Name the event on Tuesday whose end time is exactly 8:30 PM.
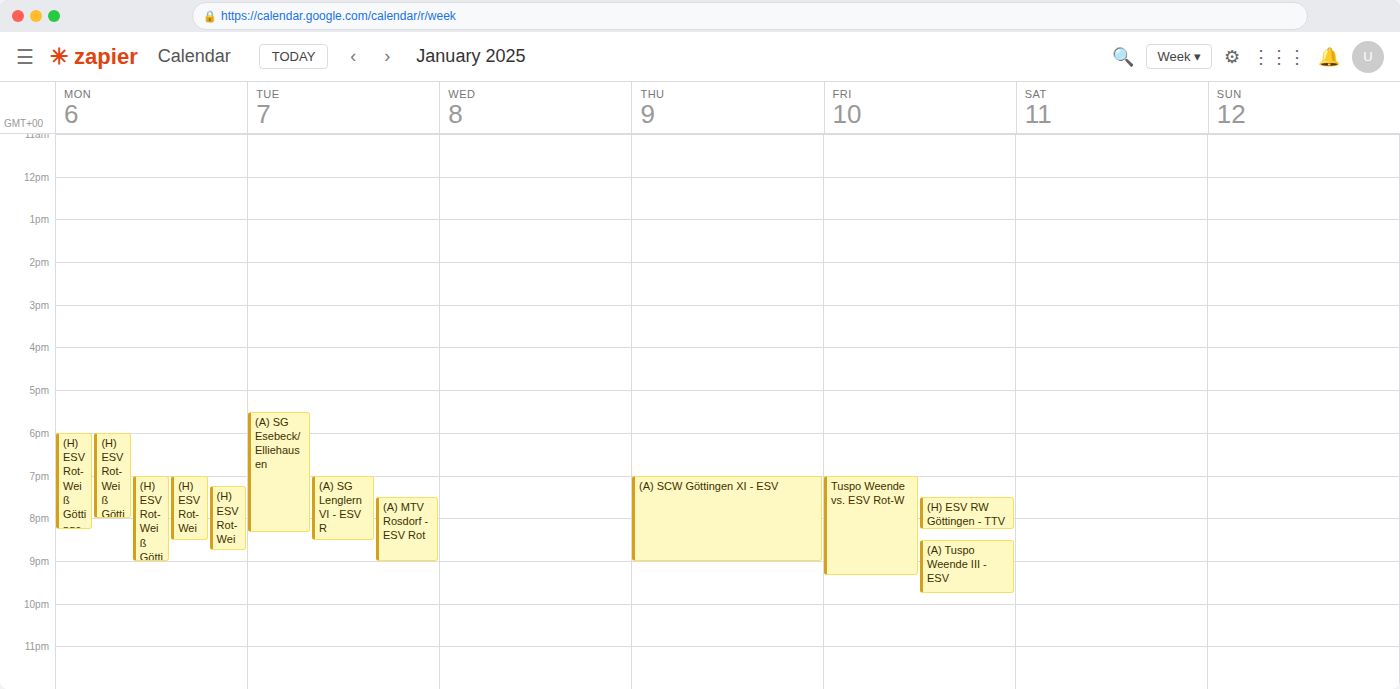
"(A) SG Lenglern VI - ESV R"